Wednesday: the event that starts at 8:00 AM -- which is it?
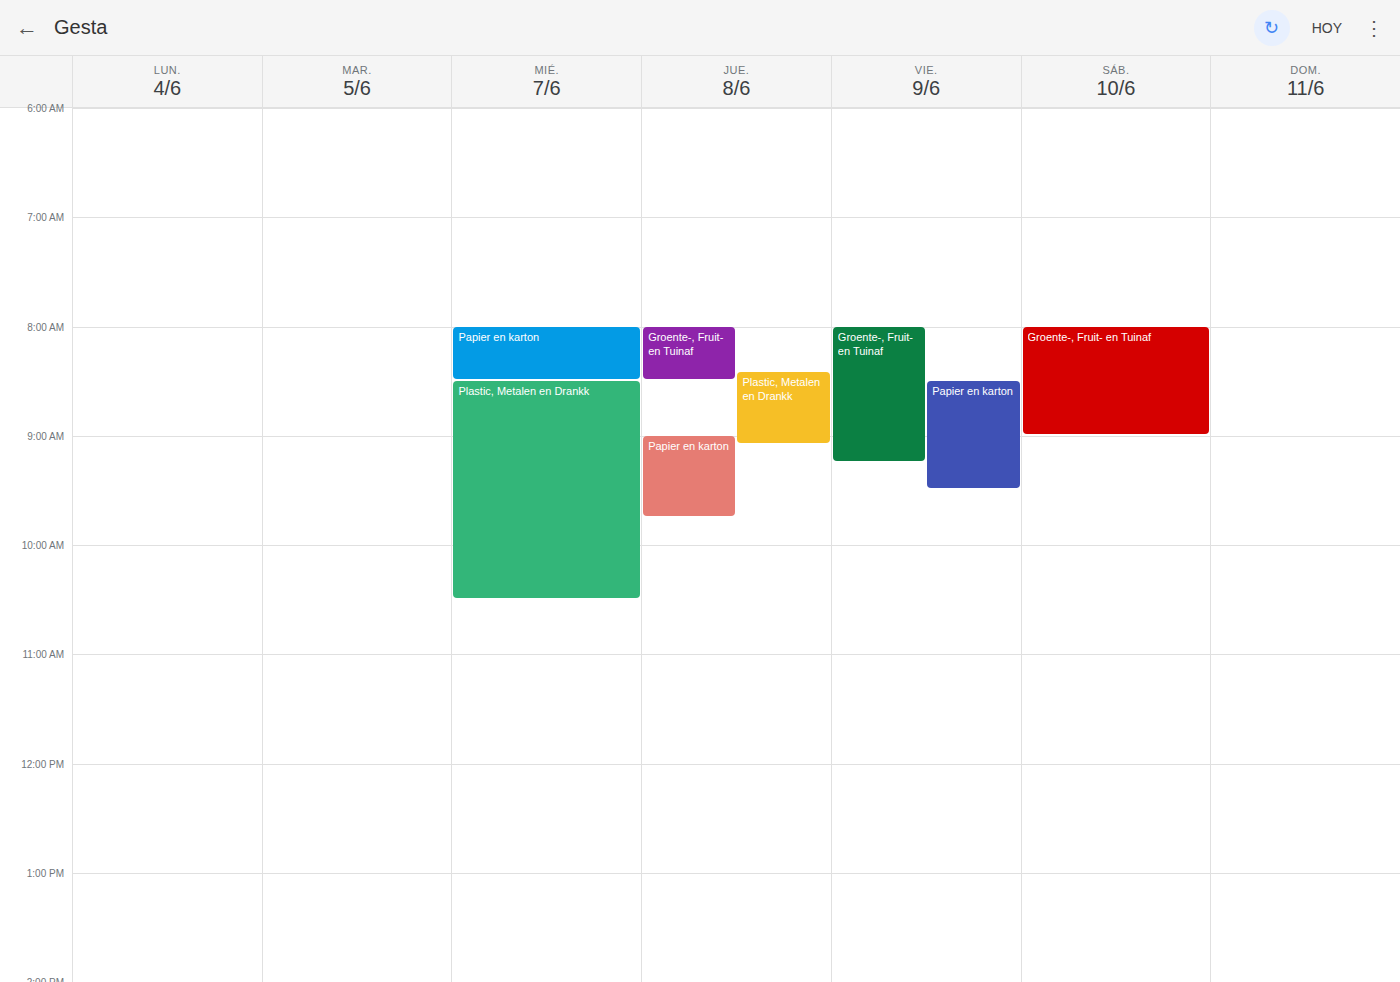
"Papier en karton"